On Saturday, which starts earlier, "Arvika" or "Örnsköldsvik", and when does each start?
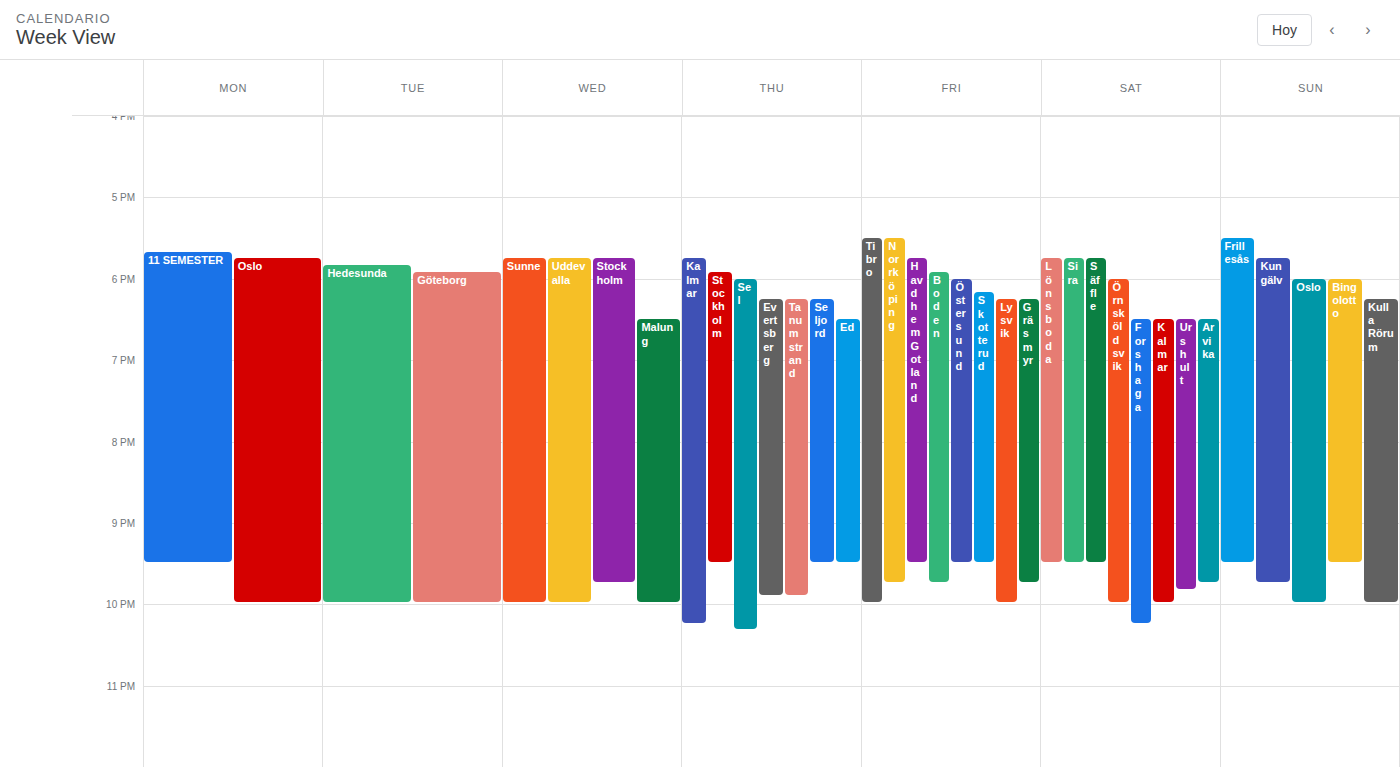
"Örnsköldsvik" 6:00 PM; "Arvika" 6:30 PM.